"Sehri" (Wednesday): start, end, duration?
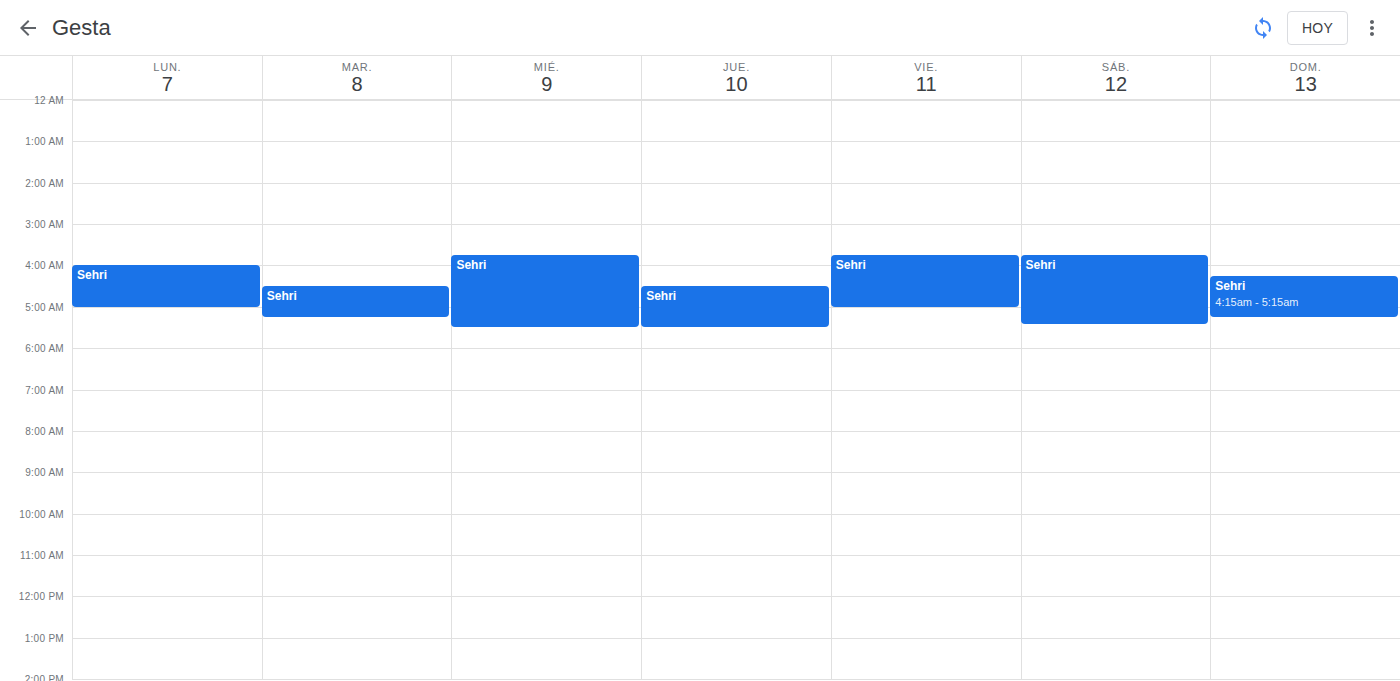
3:45 AM to 5:30 AM, 1 hour 45 minutes